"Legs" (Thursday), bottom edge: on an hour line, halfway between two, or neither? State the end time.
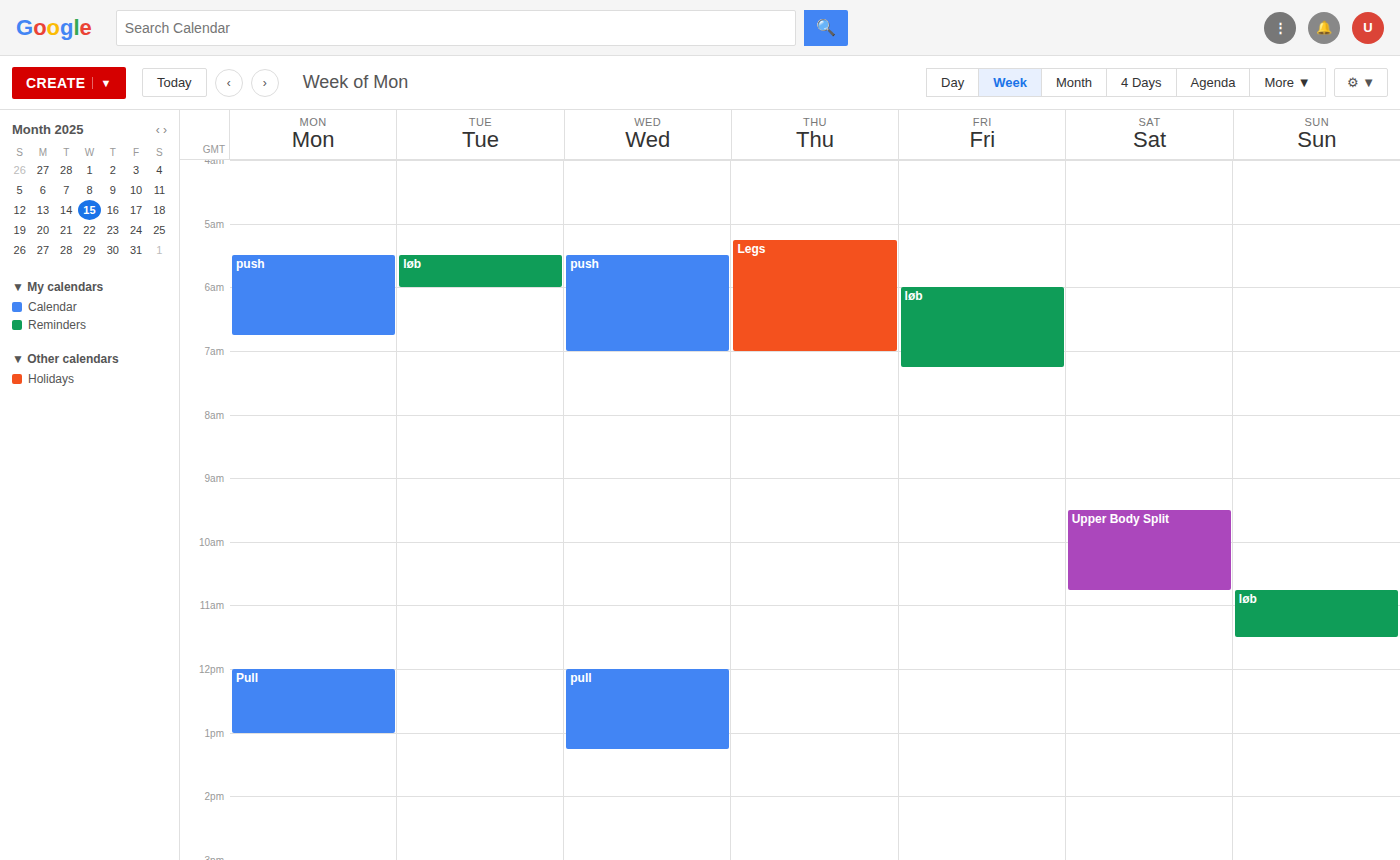
7:00 AM -- exactly on the 7 AM line.